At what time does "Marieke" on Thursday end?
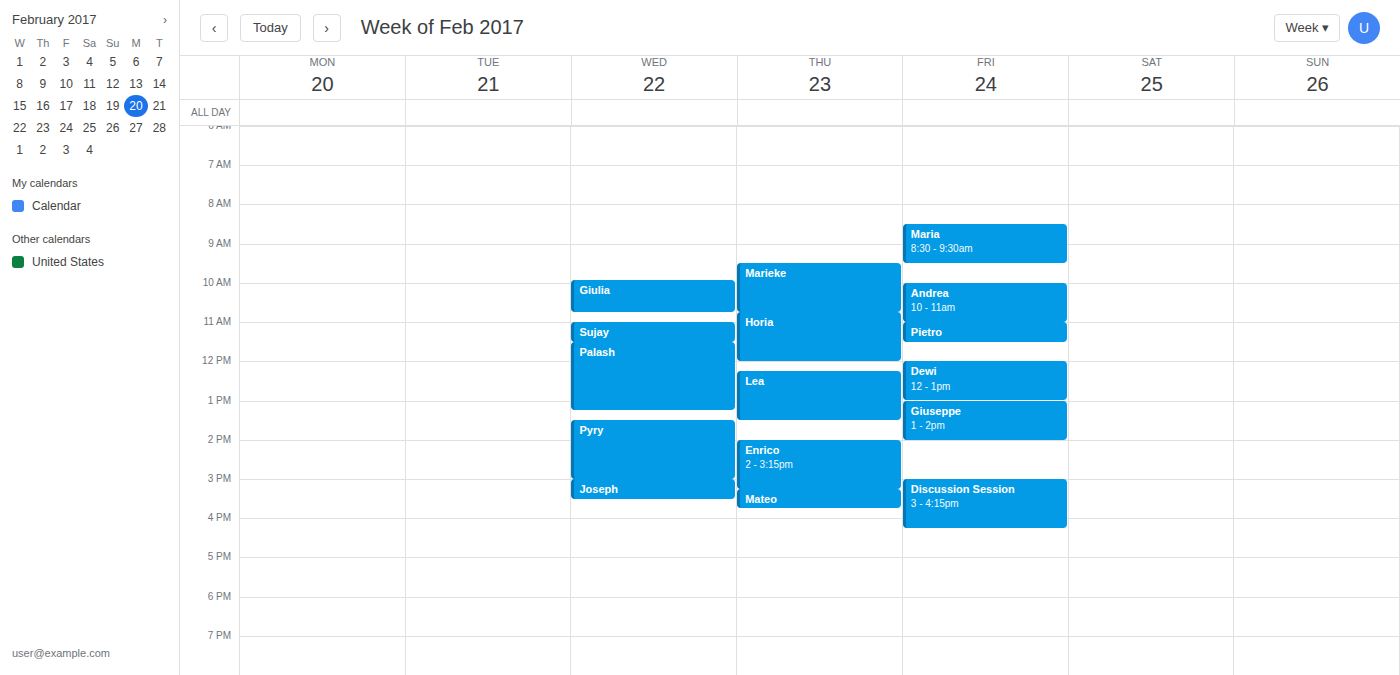
10:45 AM